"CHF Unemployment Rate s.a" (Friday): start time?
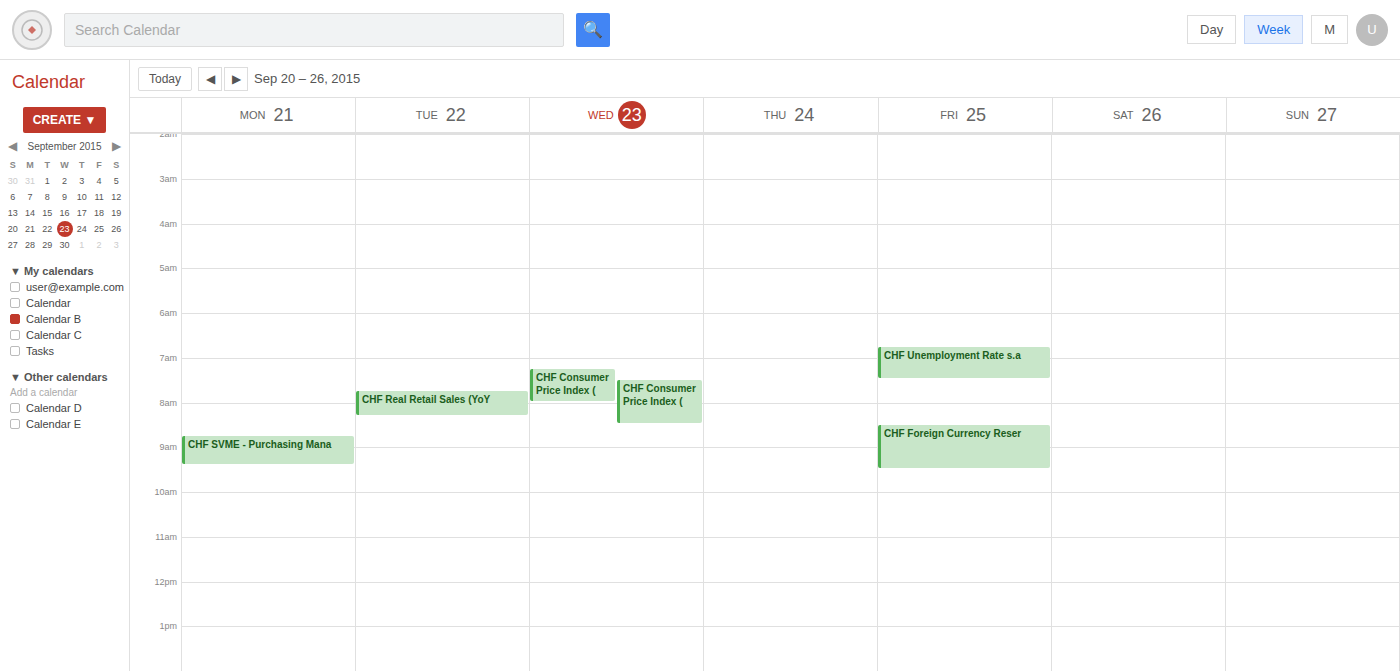
6:45 AM